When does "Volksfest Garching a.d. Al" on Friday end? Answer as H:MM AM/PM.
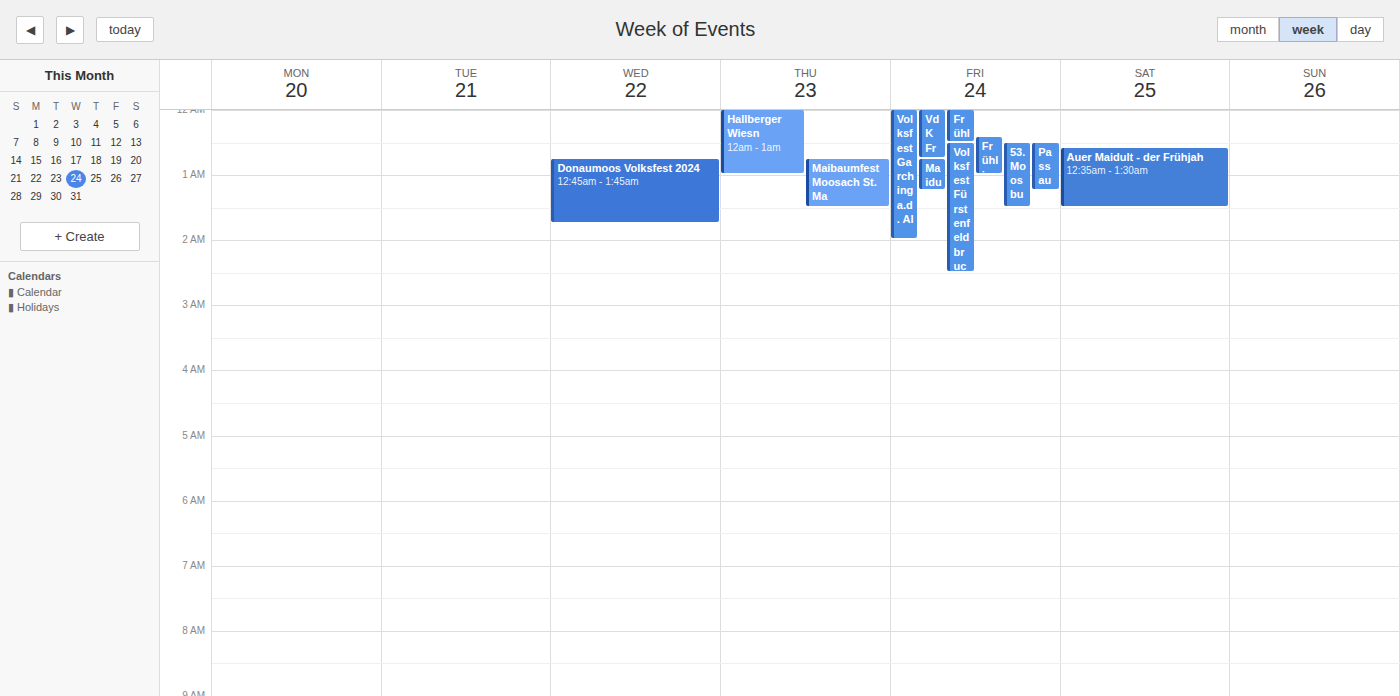
2:00 AM